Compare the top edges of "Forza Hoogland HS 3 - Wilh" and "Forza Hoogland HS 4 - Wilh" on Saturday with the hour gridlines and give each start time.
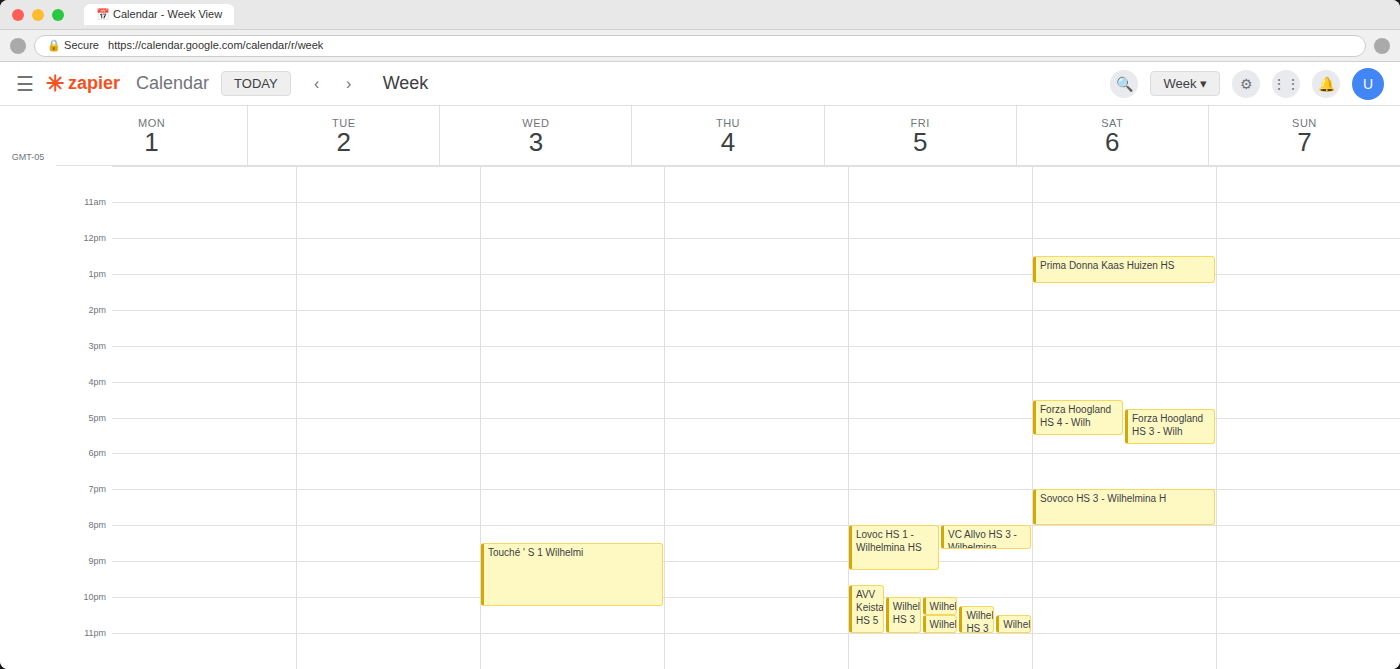
"Forza Hoogland HS 3 - Wilh": 4:45 PM, neither: three quarters of the way from the 4 PM line to the 5 PM line. "Forza Hoogland HS 4 - Wilh": 4:30 PM, halfway between the 4 PM and 5 PM lines.